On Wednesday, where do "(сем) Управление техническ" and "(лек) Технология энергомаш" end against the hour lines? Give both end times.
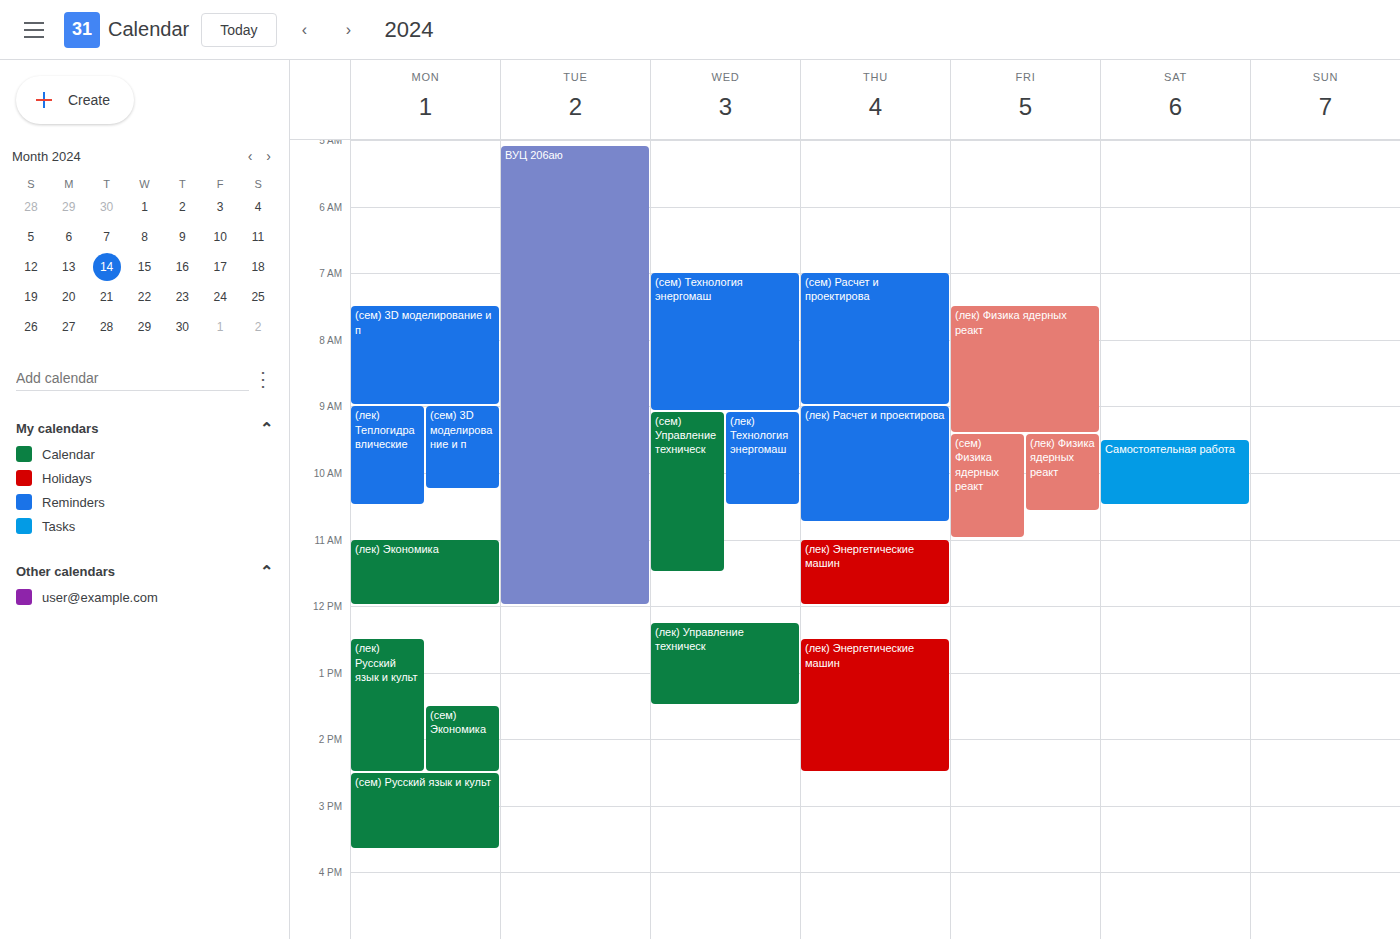
"(сем) Управление техническ": 11:30 AM, halfway between the 11 AM and 12 PM lines. "(лек) Технология энергомаш": 10:30 AM, halfway between the 10 AM and 11 AM lines.